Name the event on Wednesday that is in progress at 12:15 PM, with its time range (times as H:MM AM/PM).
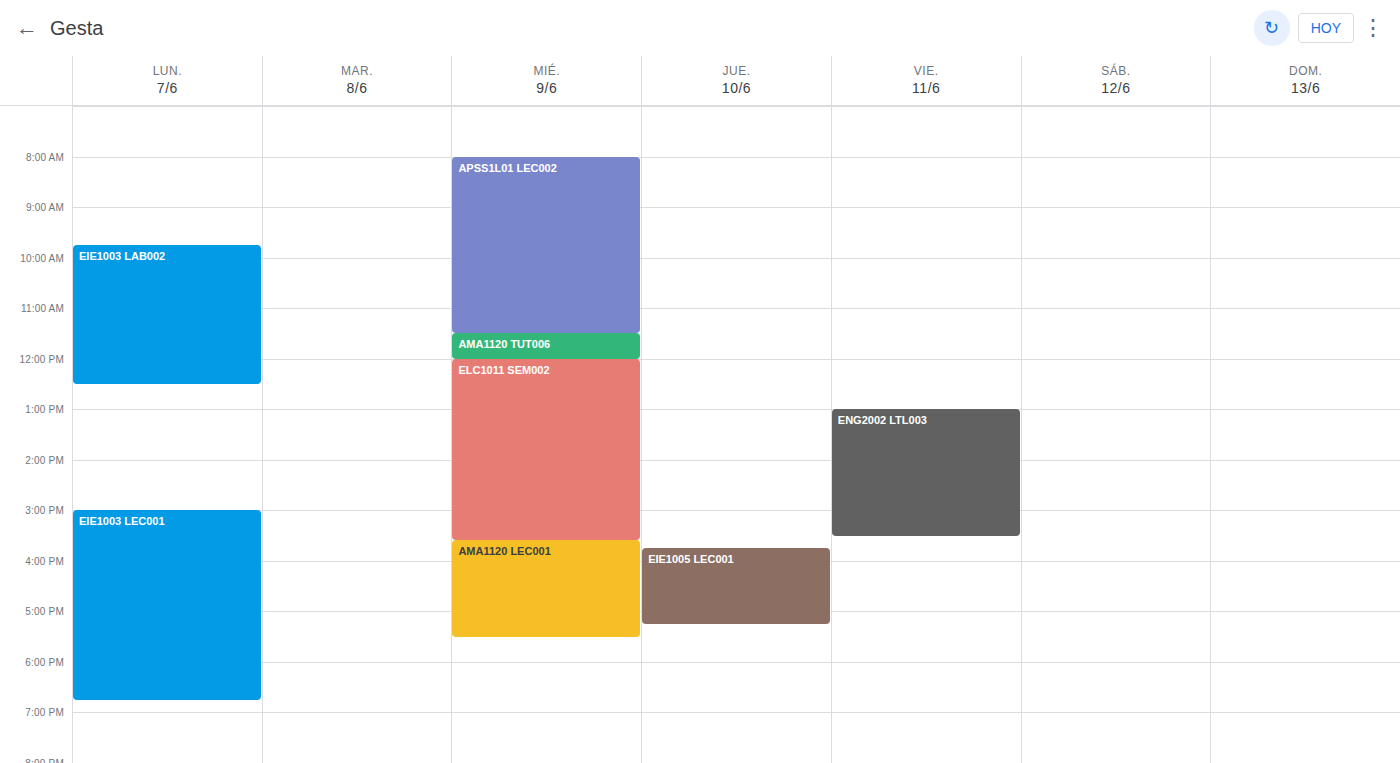
"ELC1011 SEM002", 12:00 PM to 3:35 PM